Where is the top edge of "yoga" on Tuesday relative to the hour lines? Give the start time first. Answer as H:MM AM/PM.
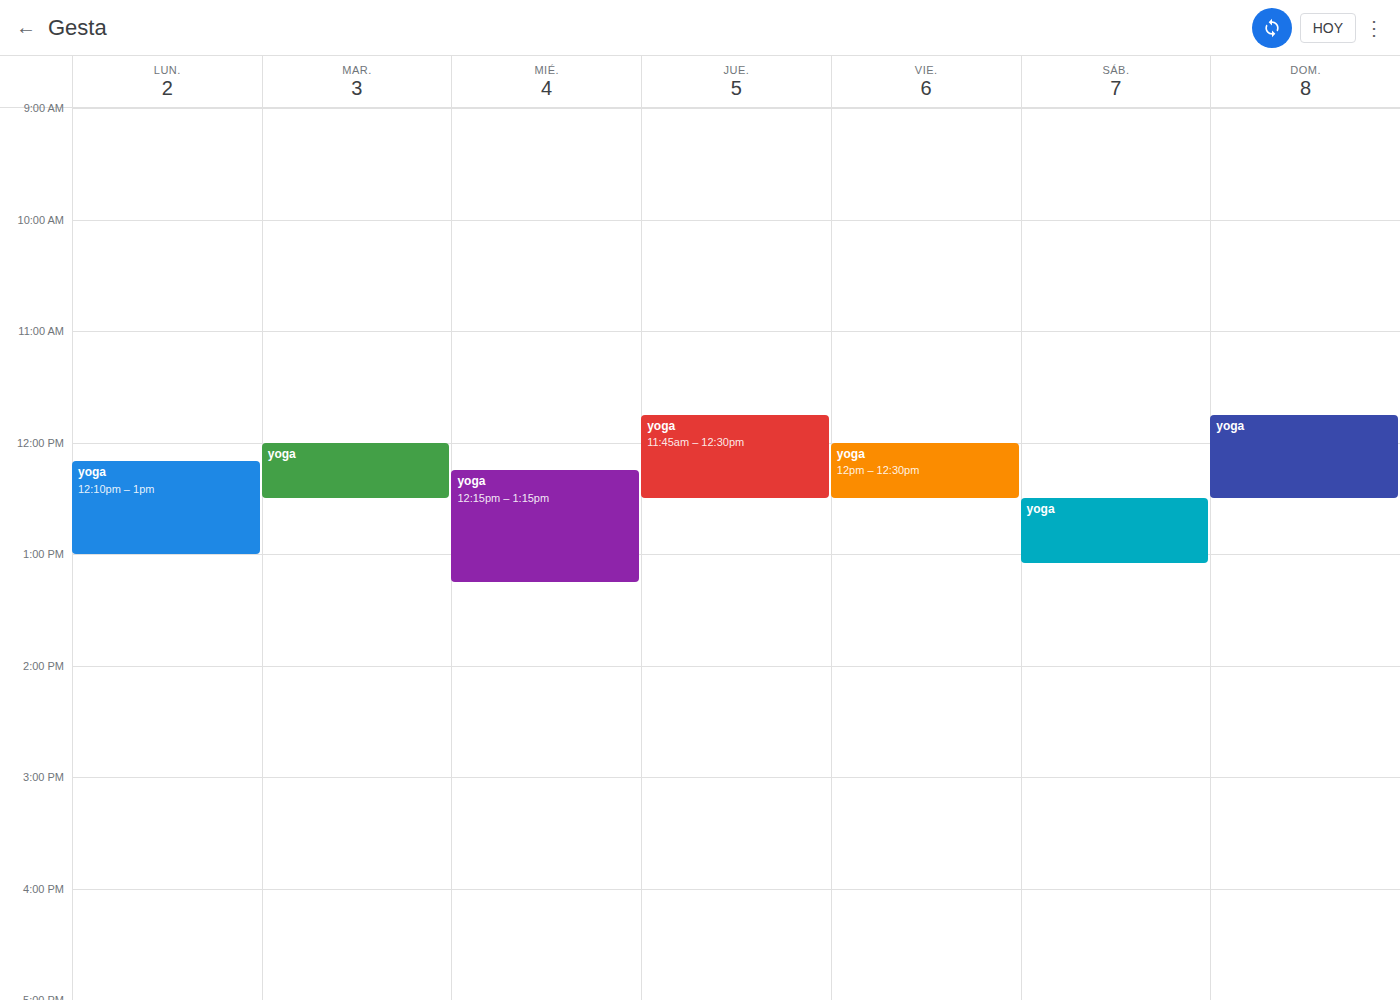
12:00 PM -- exactly on the 12 PM line.